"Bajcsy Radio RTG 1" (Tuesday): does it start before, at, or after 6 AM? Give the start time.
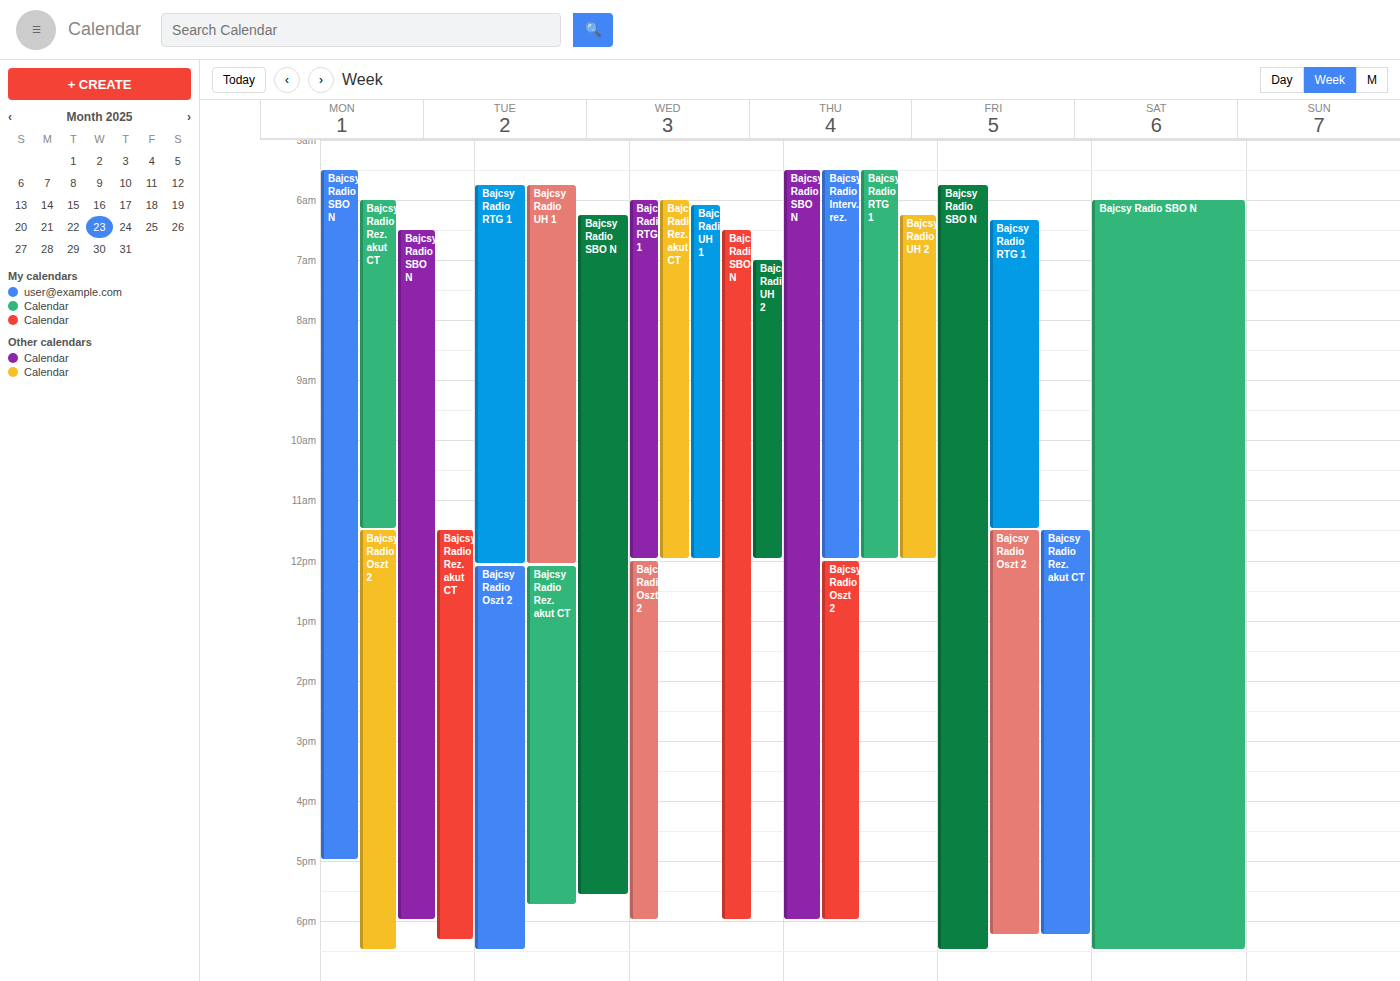
5:45 AM -- before 6 AM, 15 minutes above the 6 AM line.